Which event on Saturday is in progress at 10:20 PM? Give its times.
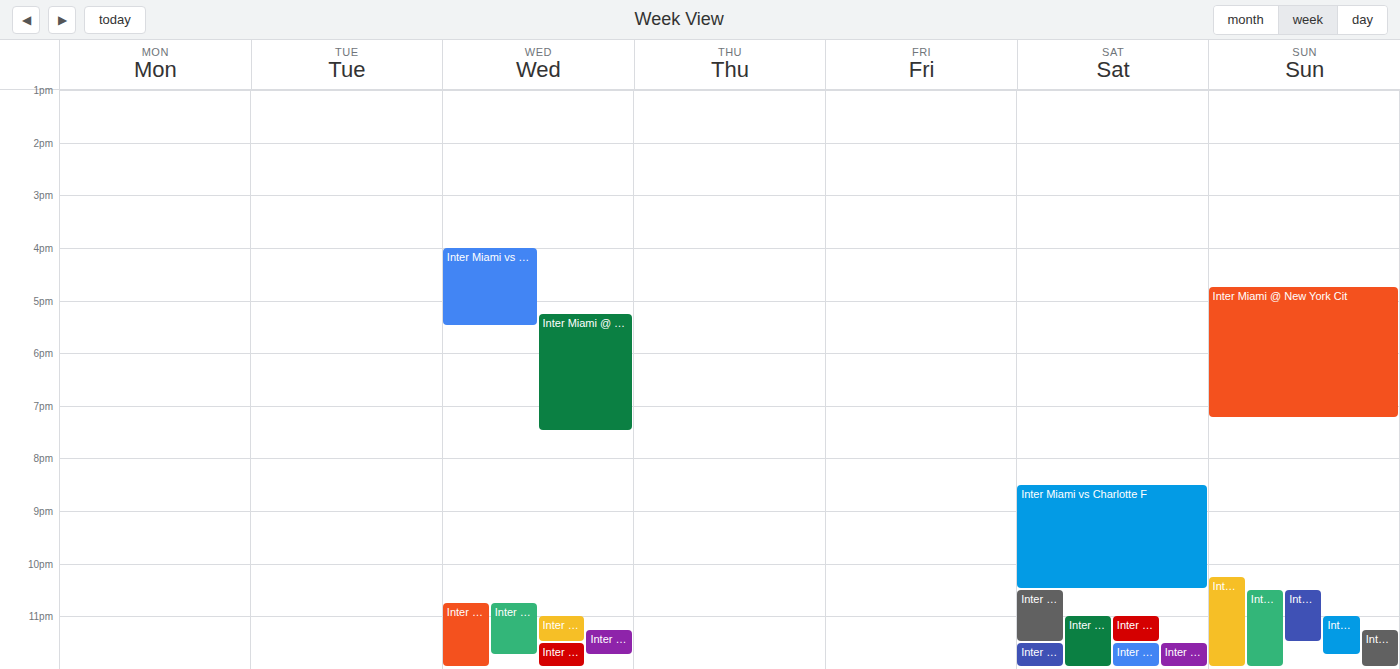
"Inter Miami vs Charlotte F", 8:30 PM to 10:30 PM